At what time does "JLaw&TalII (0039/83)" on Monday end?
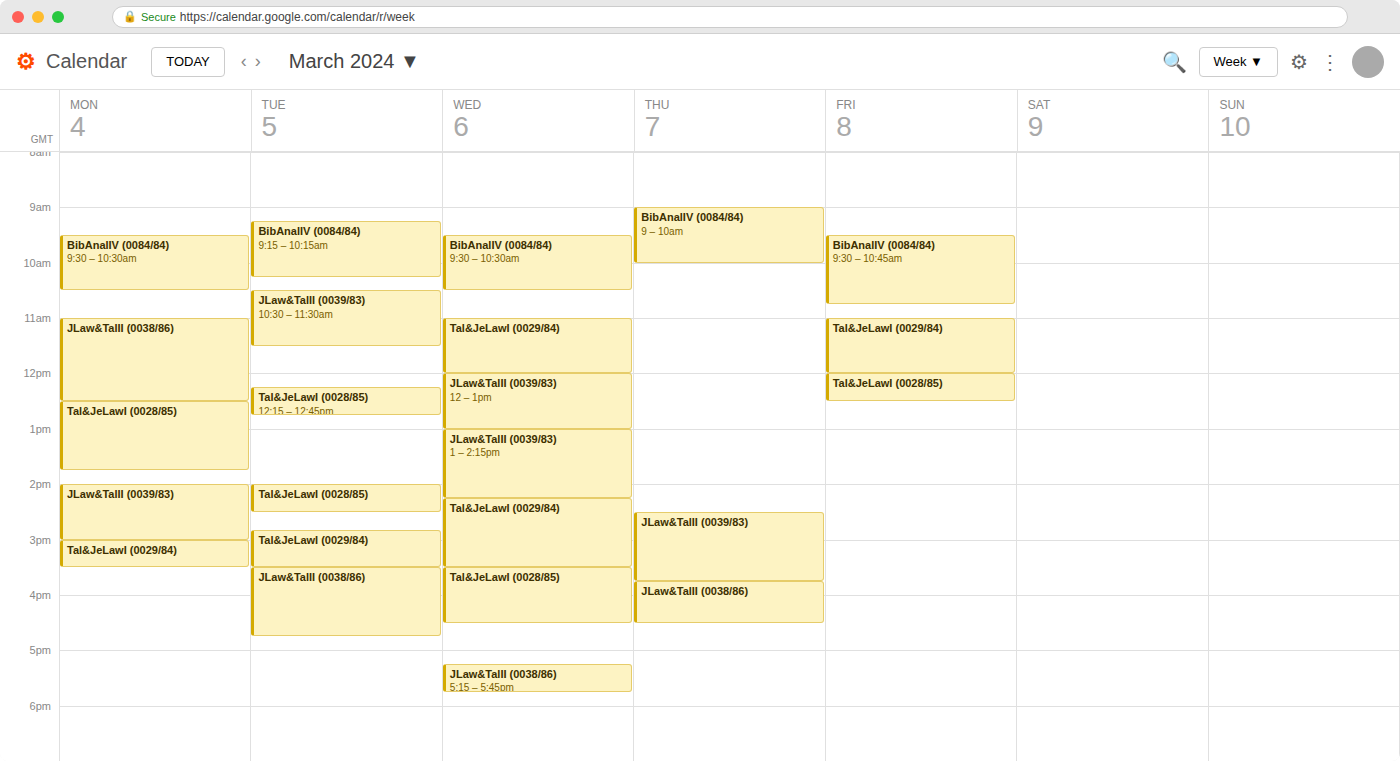
3:00 PM